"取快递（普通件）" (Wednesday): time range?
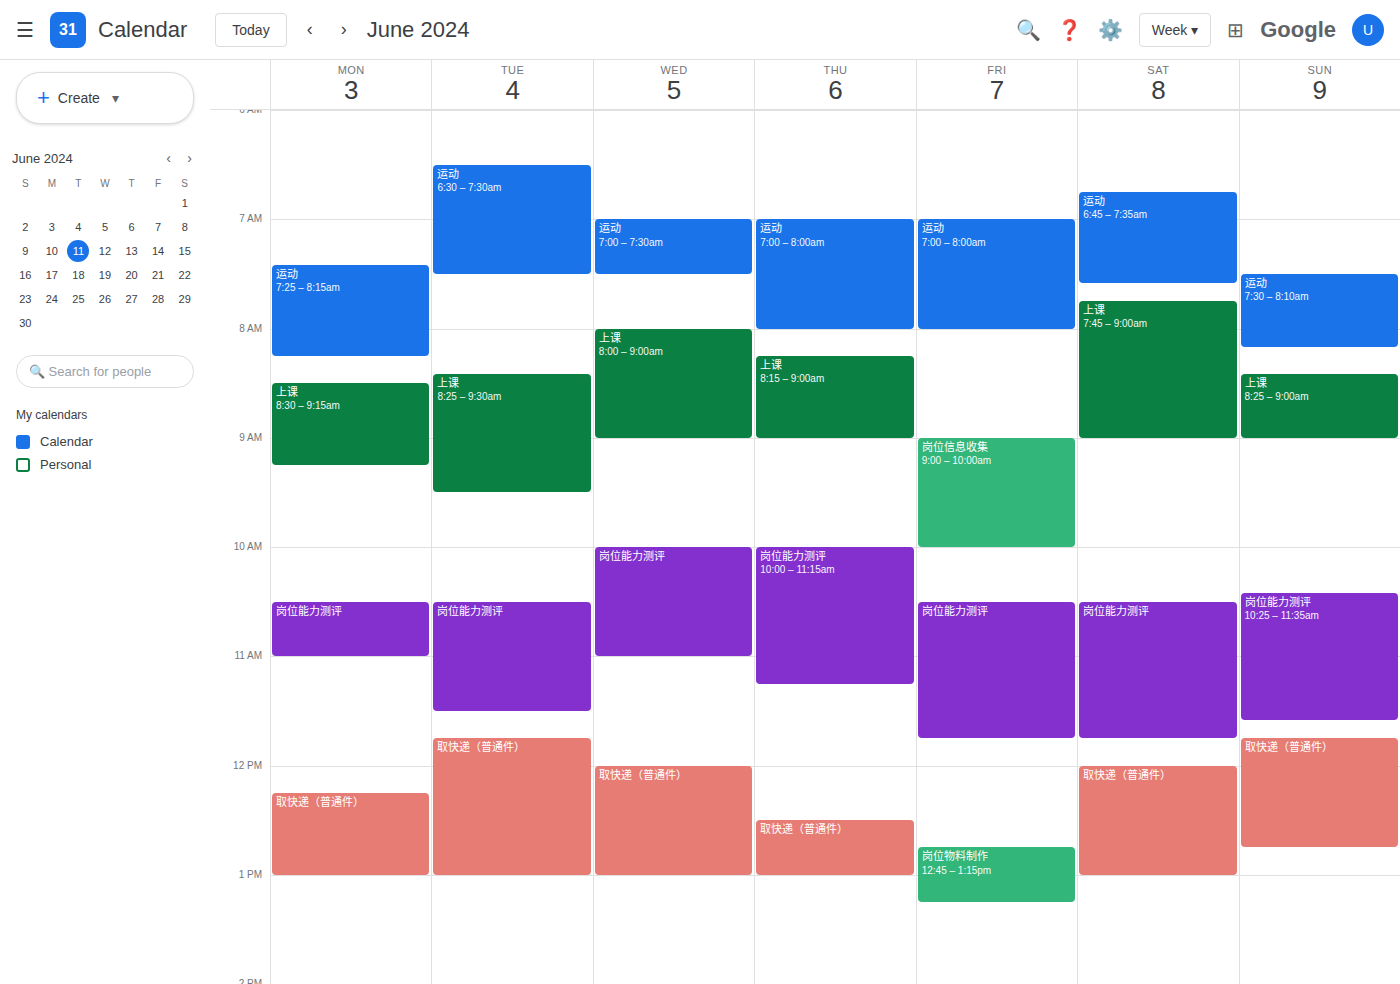
12:00 PM to 1:00 PM